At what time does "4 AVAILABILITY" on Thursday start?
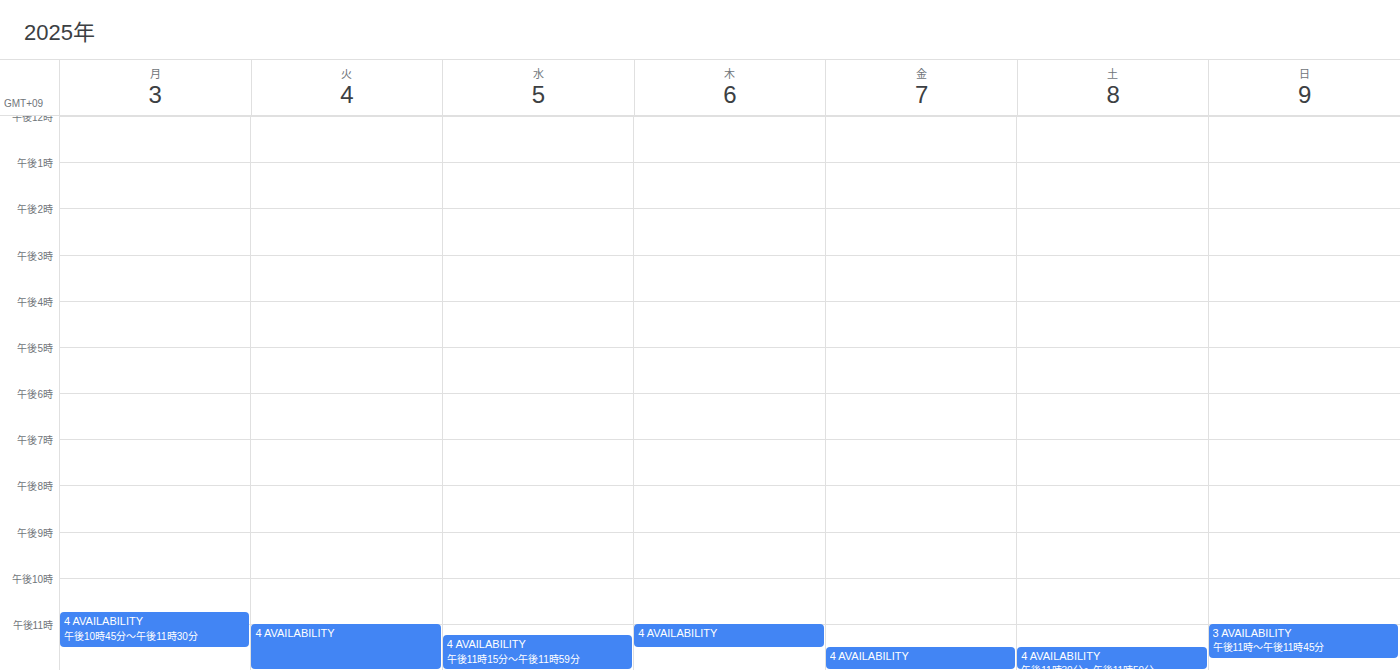
23:00